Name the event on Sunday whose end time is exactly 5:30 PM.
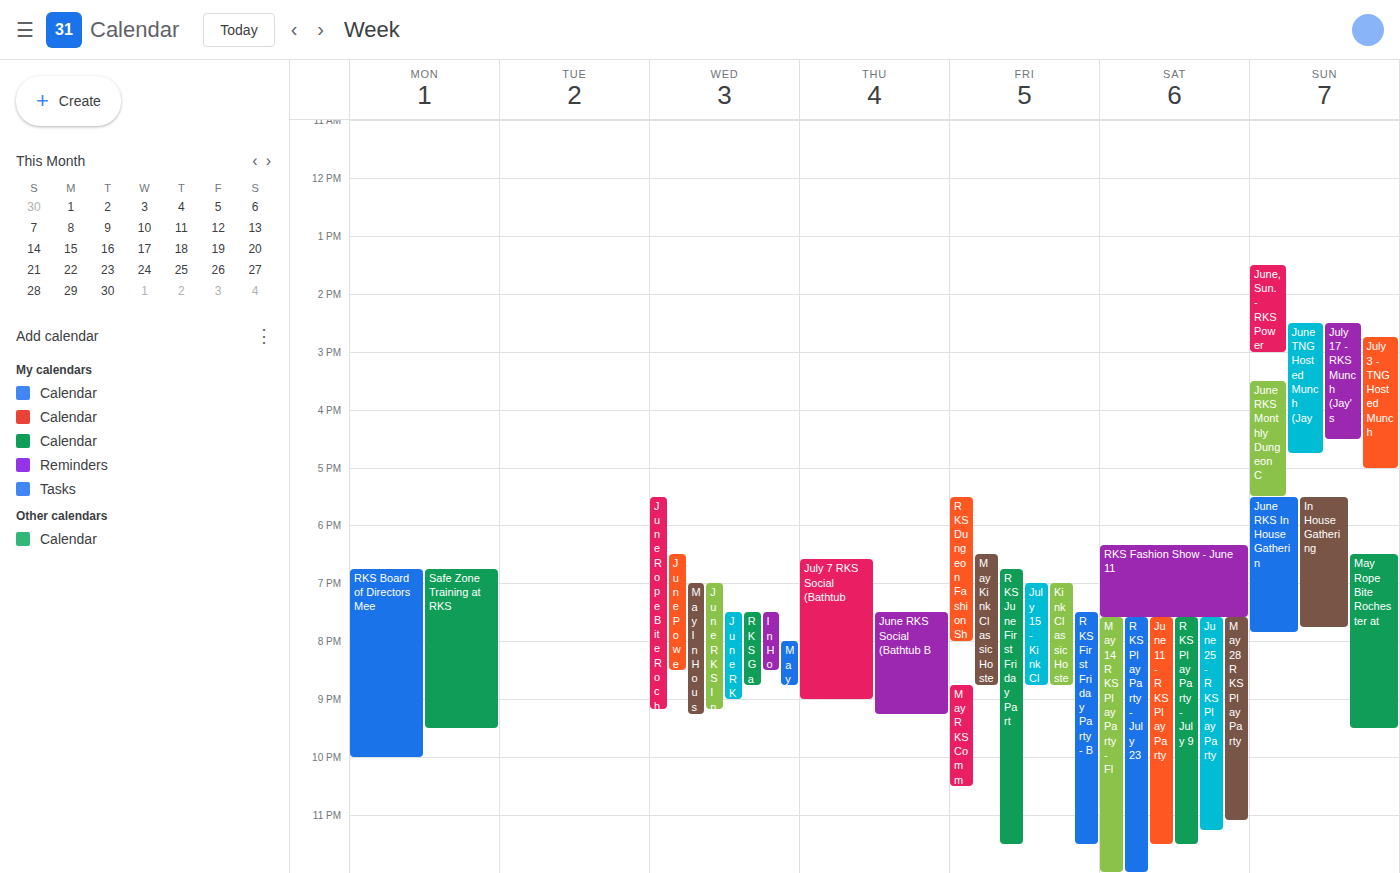
"June RKS Monthly Dungeon C"